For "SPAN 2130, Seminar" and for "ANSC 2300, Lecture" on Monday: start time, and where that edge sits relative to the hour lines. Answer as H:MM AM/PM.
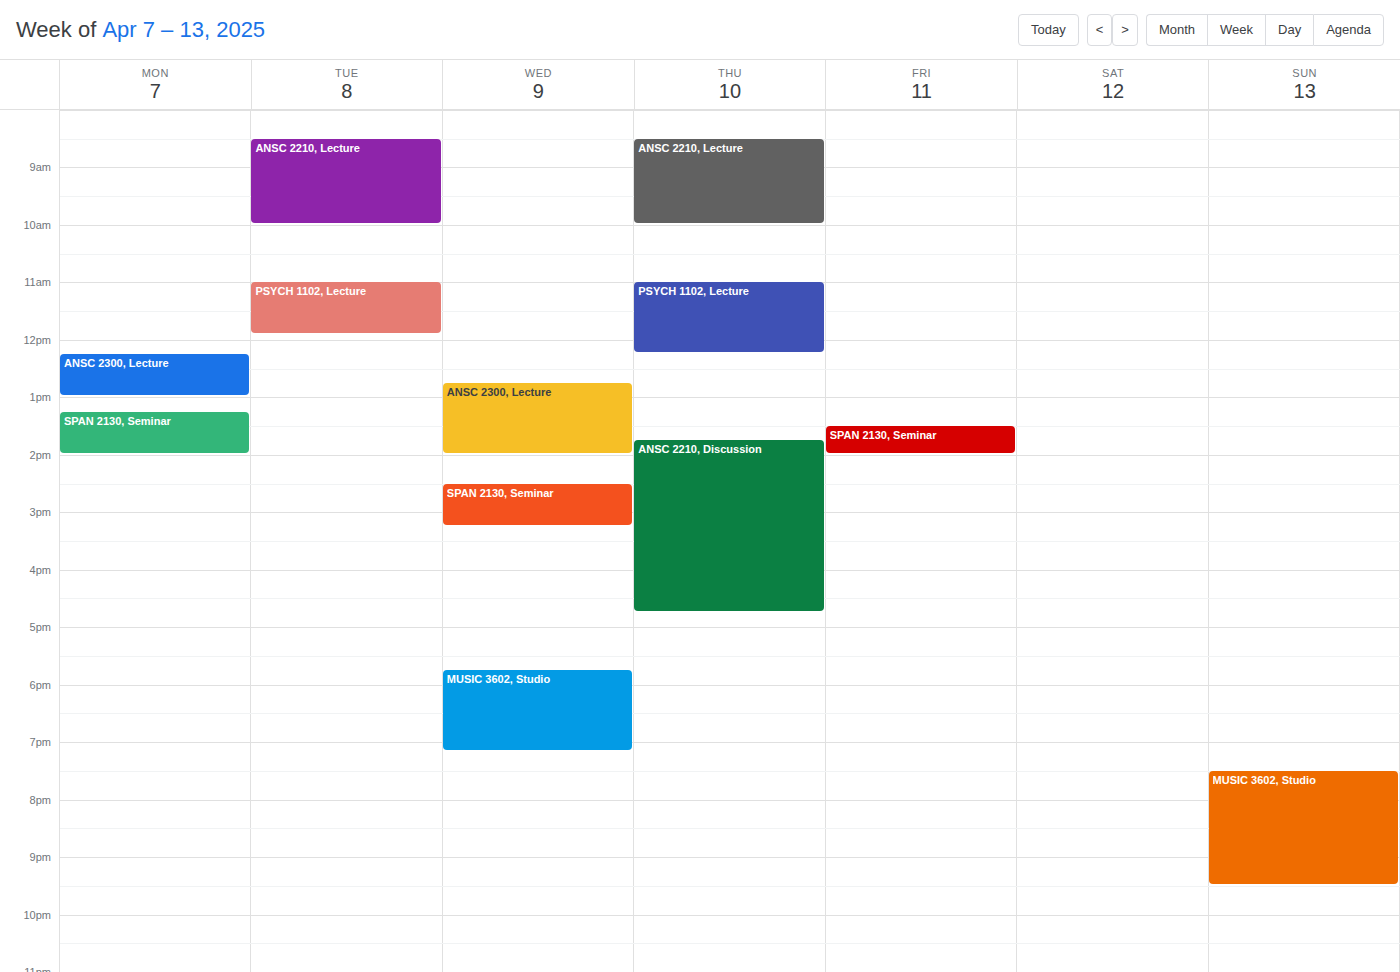
"SPAN 2130, Seminar": 1:15 PM, neither: a quarter of the way from the 1 PM line to the 2 PM line. "ANSC 2300, Lecture": 12:15 PM, neither: a quarter of the way from the 12 PM line to the 1 PM line.